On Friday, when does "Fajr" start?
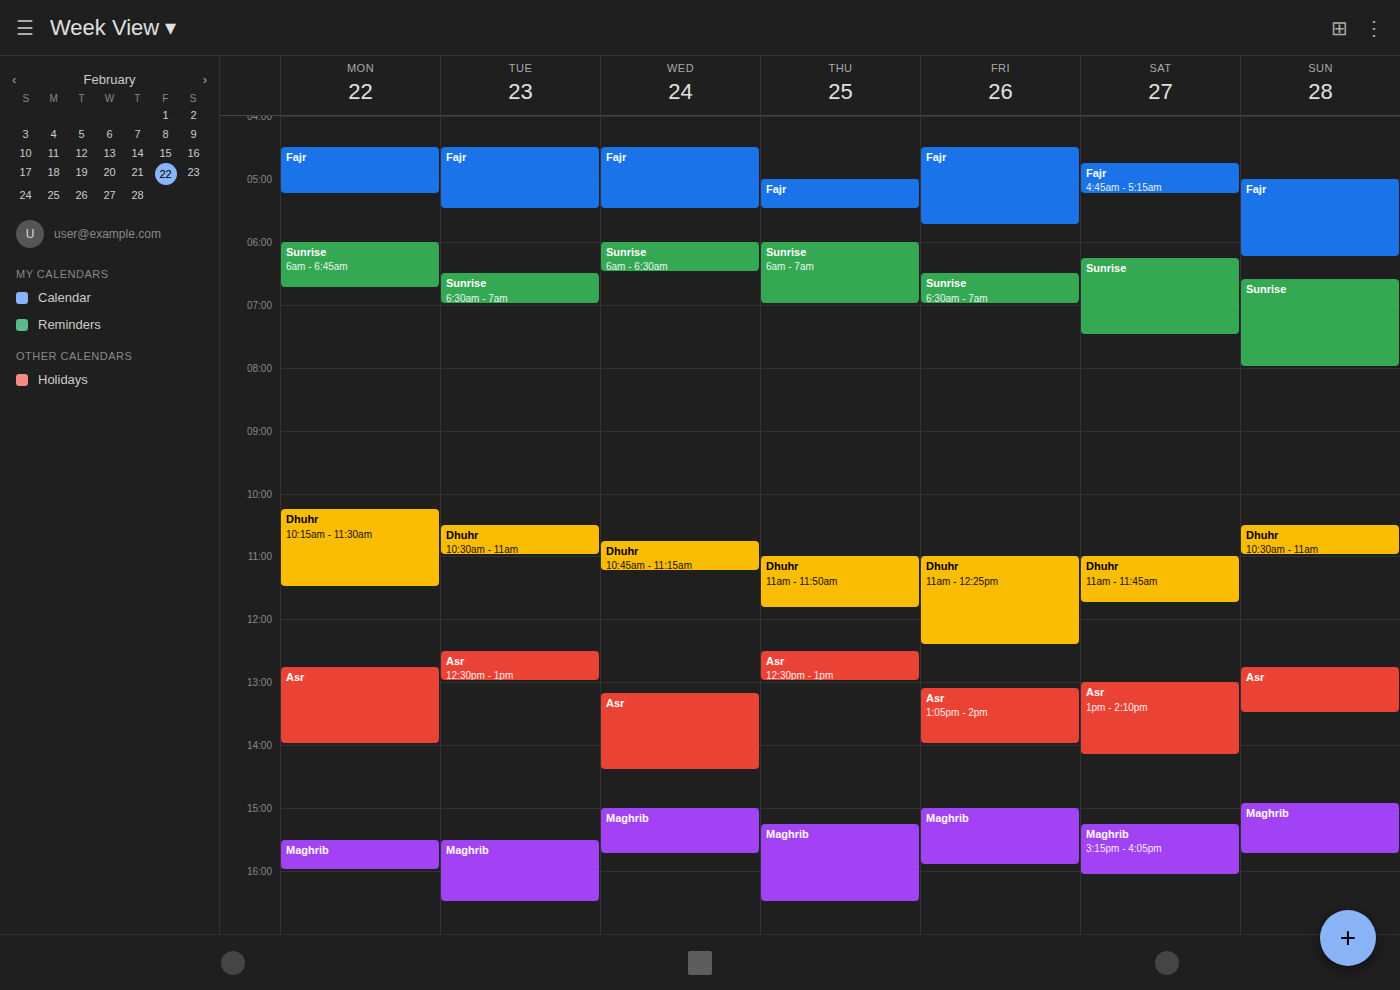
4:30 AM